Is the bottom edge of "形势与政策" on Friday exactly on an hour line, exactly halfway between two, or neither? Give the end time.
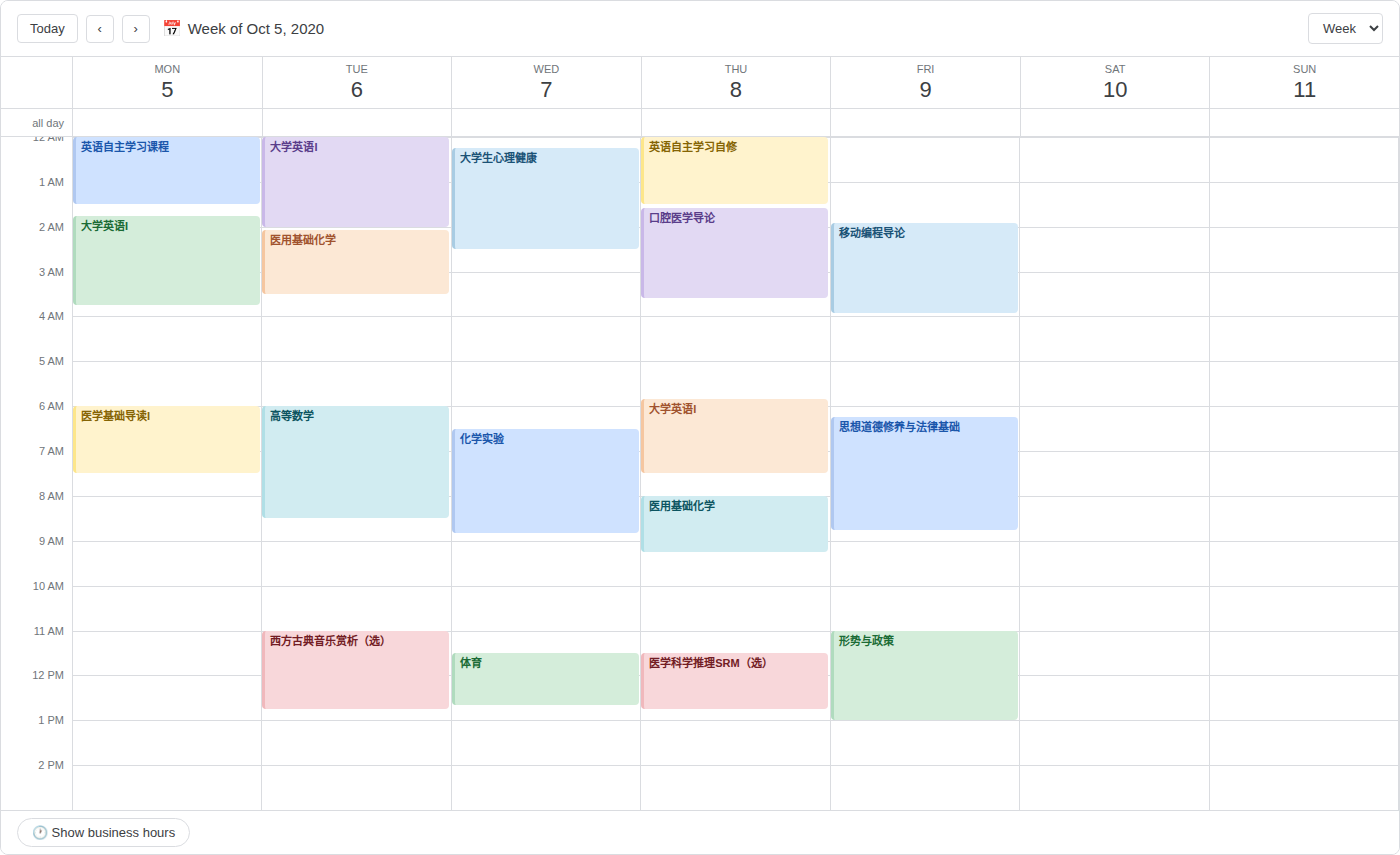
13:00 -- exactly on the 13:00 line.